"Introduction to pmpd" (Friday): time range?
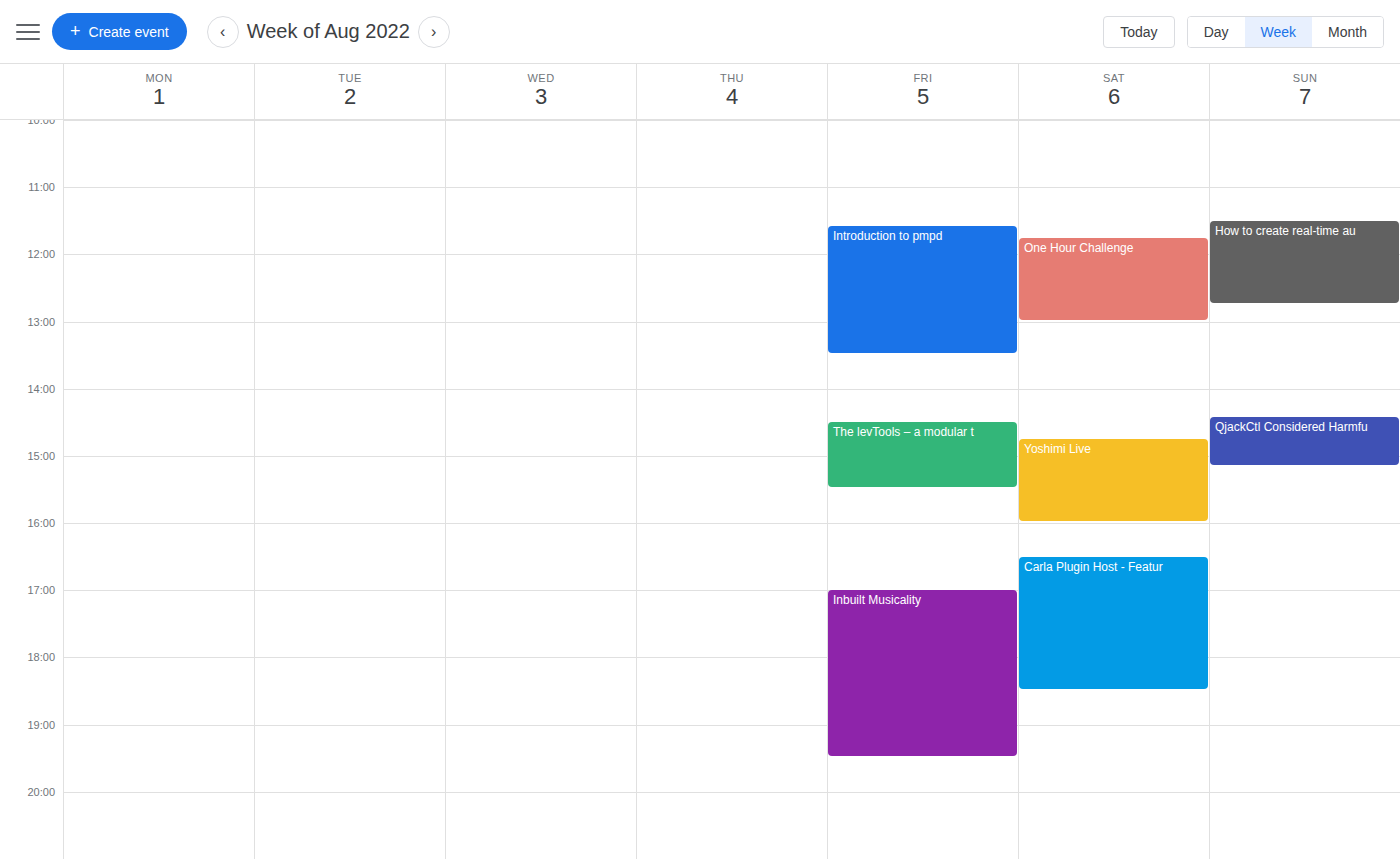
11:35 AM to 1:30 PM